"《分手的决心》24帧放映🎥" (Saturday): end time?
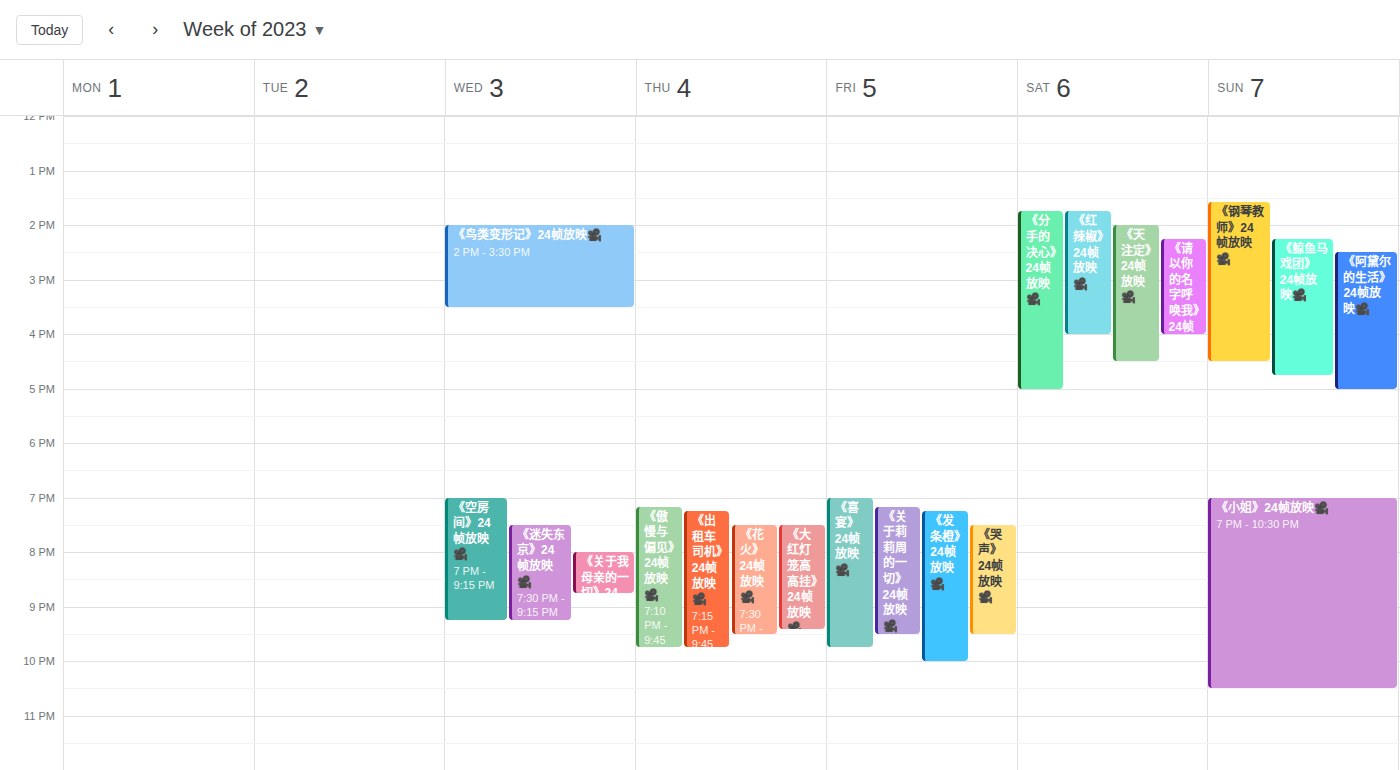
5:00 PM